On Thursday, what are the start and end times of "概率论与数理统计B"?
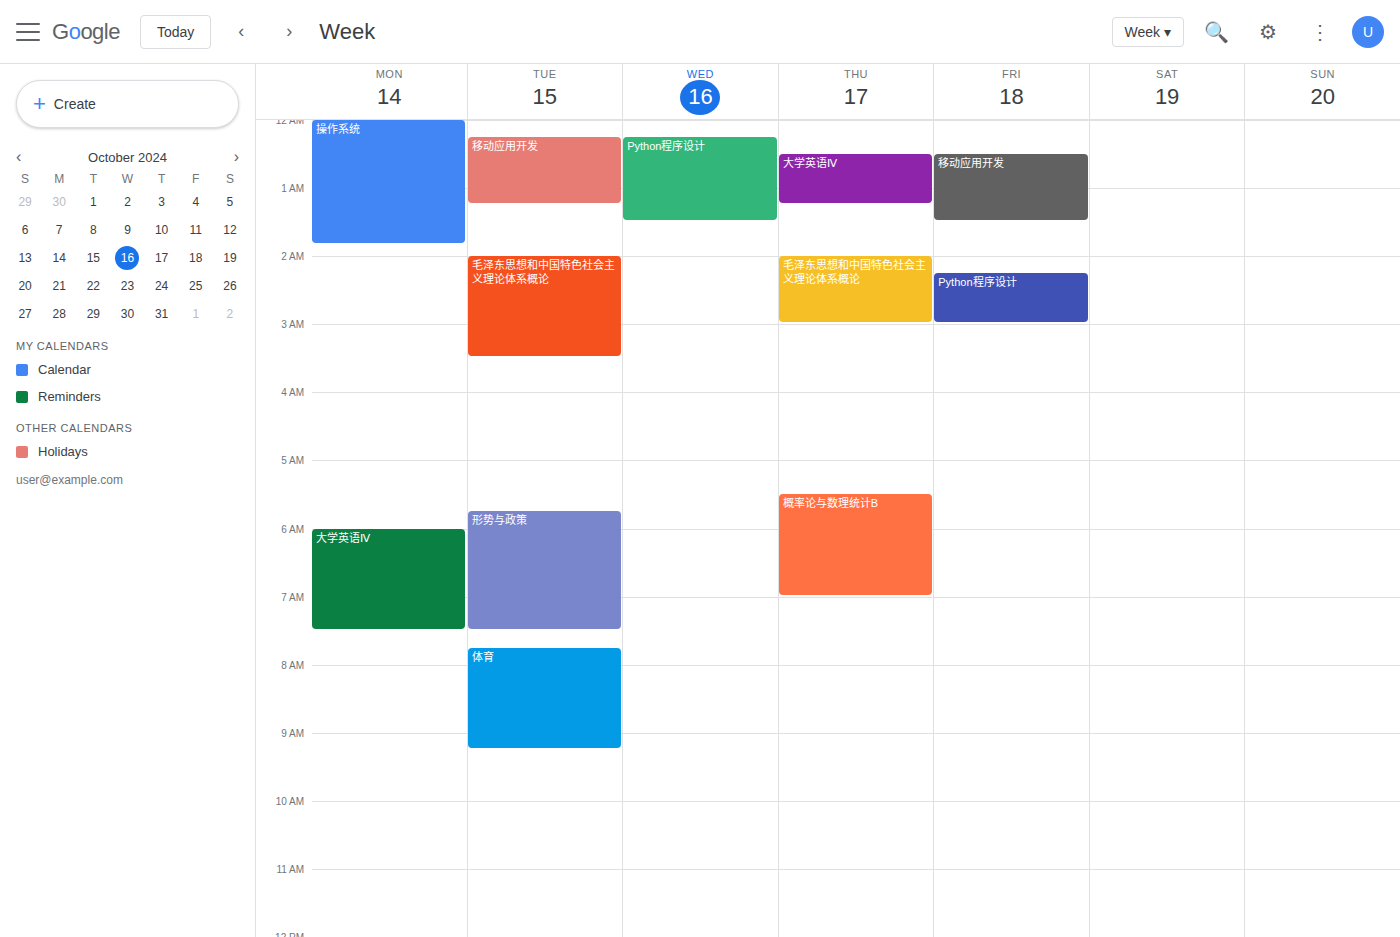
5:30 AM to 7:00 AM